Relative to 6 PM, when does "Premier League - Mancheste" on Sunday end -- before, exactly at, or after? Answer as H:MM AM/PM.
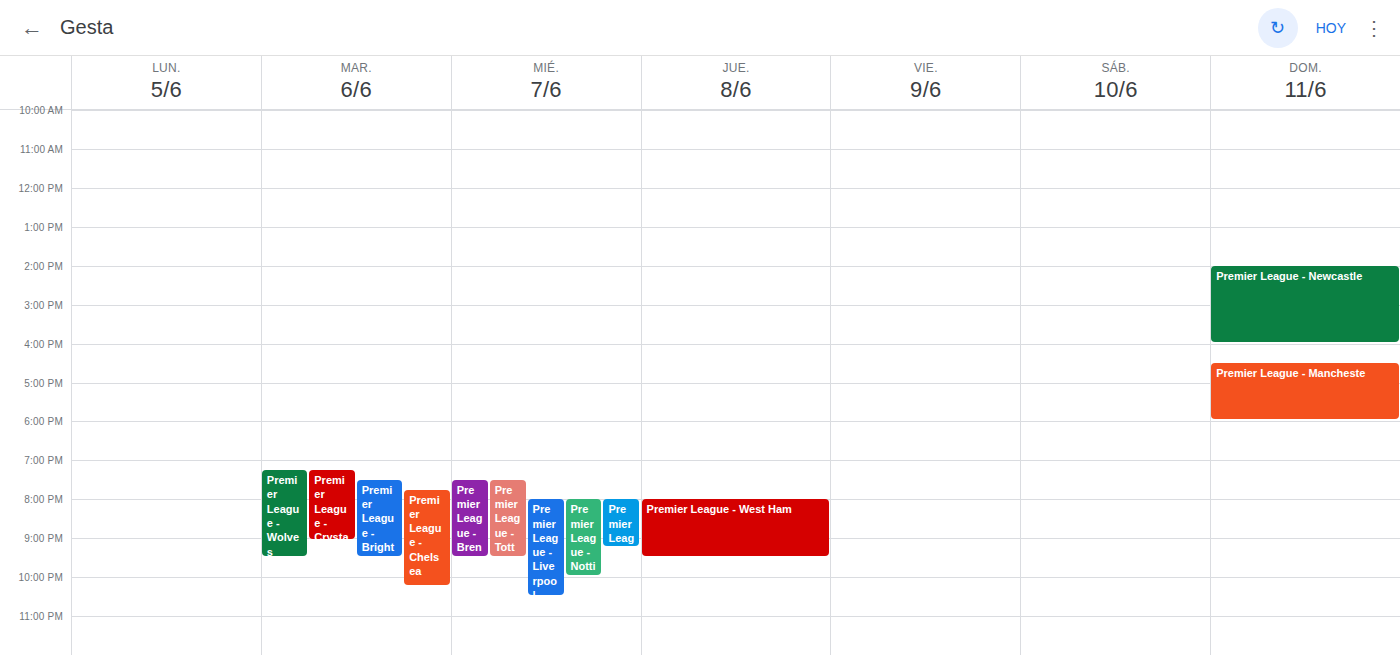
6:00 PM -- exactly at 6 PM, on the 6 PM line.